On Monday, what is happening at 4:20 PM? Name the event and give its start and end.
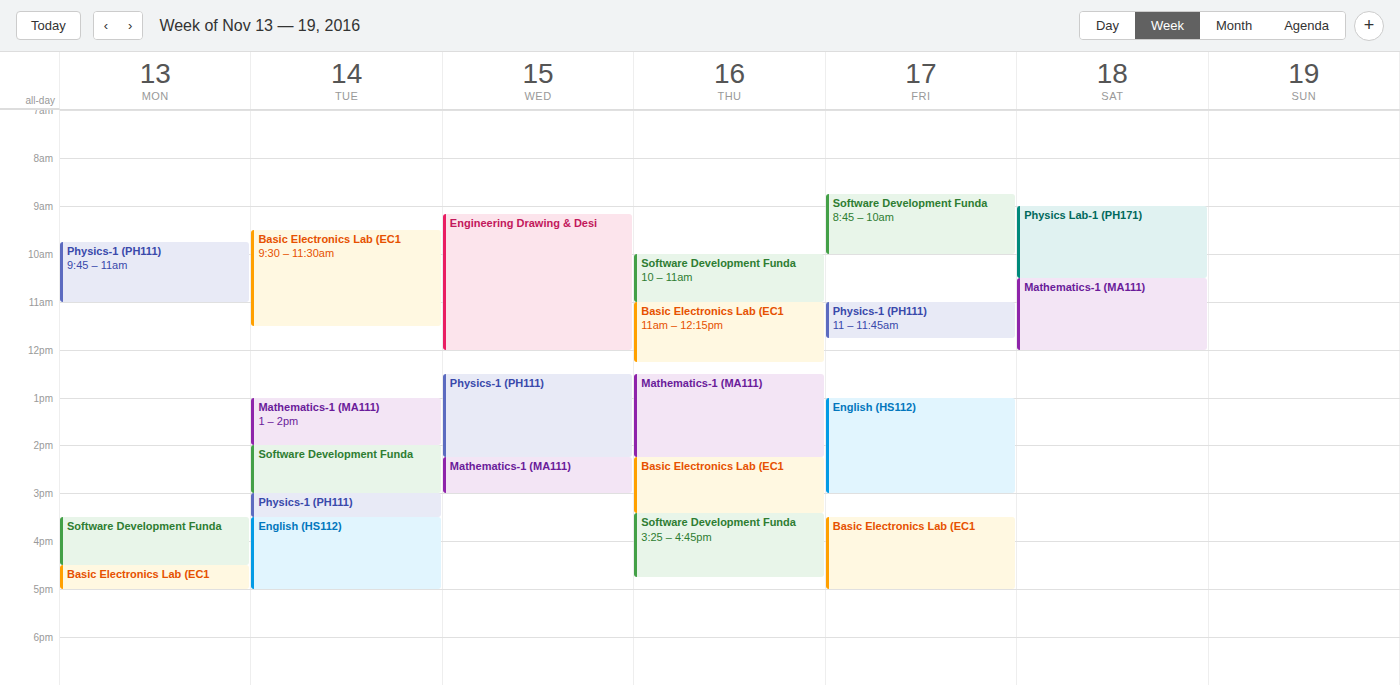
"Software Development Funda", 3:30 PM to 4:30 PM